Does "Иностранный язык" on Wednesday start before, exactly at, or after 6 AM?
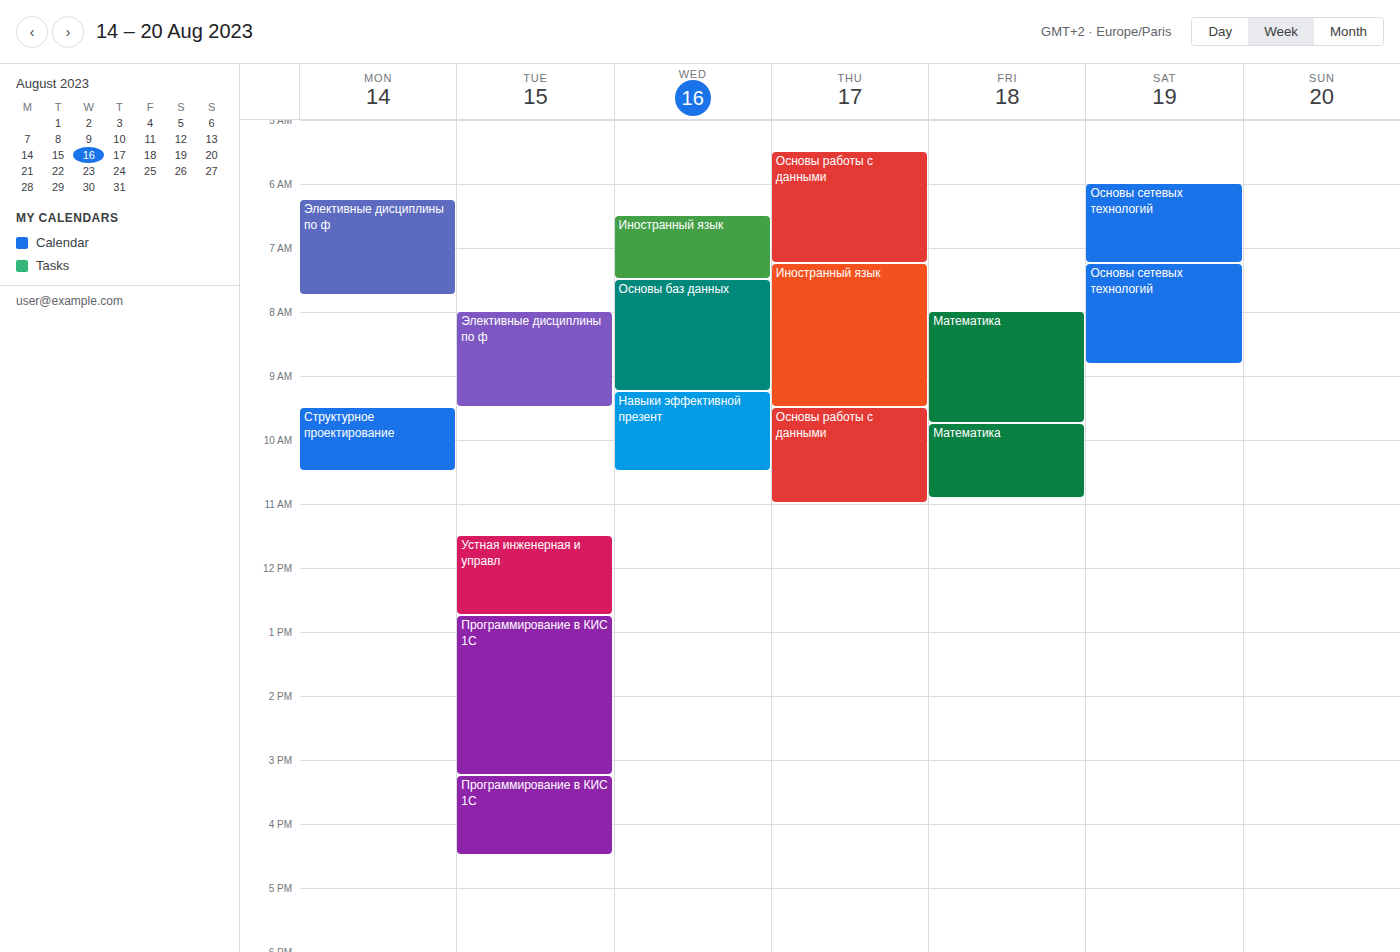
6:30 AM -- after 6 AM, 30 minutes below the 6 AM line.